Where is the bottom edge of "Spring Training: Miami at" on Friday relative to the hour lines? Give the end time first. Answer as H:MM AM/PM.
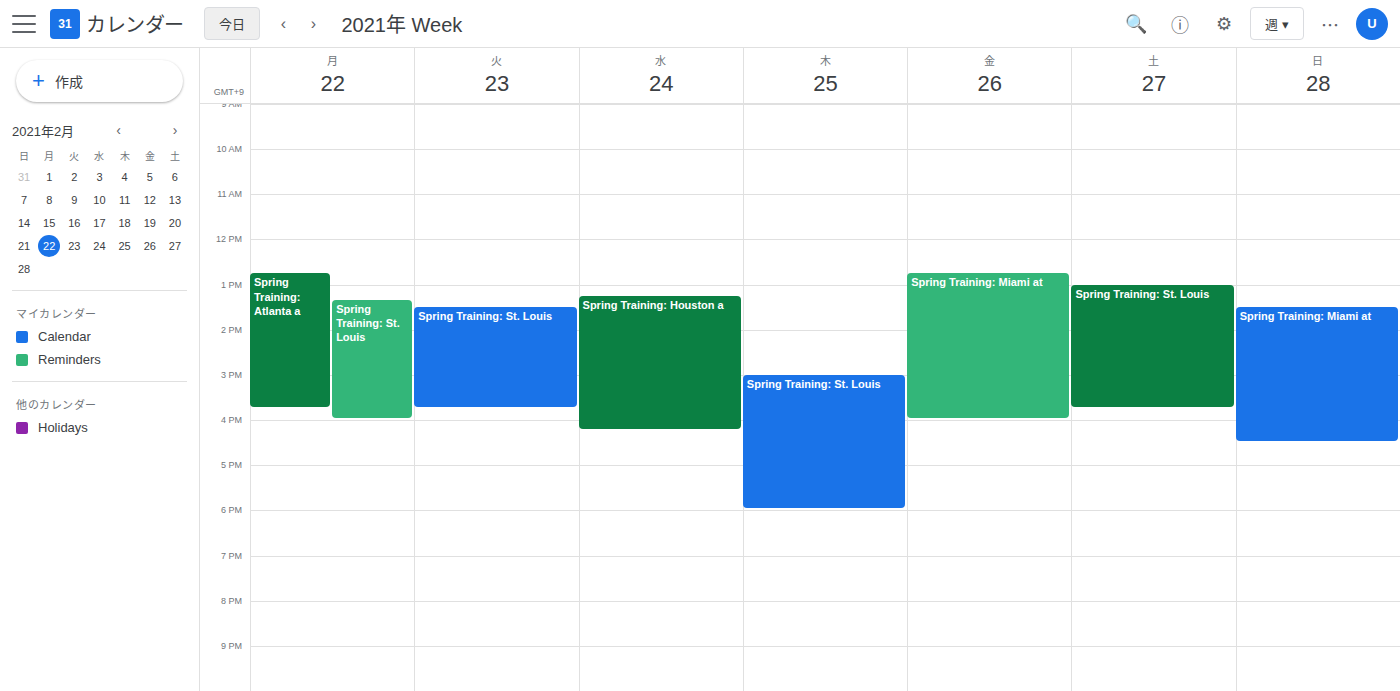
4:00 PM -- exactly on the 4 PM line.